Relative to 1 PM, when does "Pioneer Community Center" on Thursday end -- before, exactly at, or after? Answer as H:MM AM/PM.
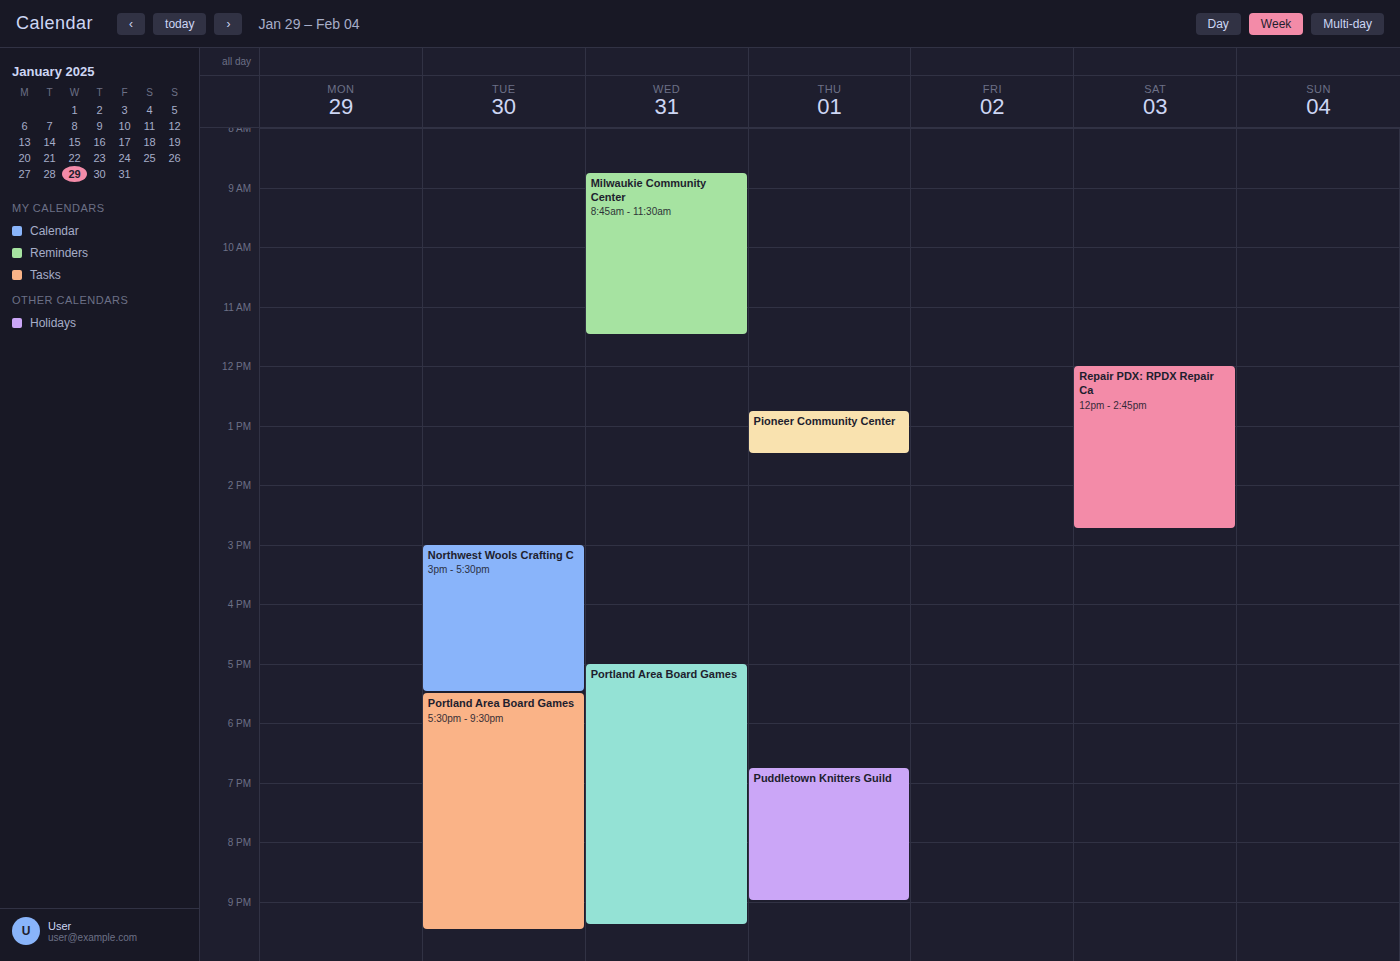
1:30 PM -- after 1 PM, 30 minutes below the 1 PM line.